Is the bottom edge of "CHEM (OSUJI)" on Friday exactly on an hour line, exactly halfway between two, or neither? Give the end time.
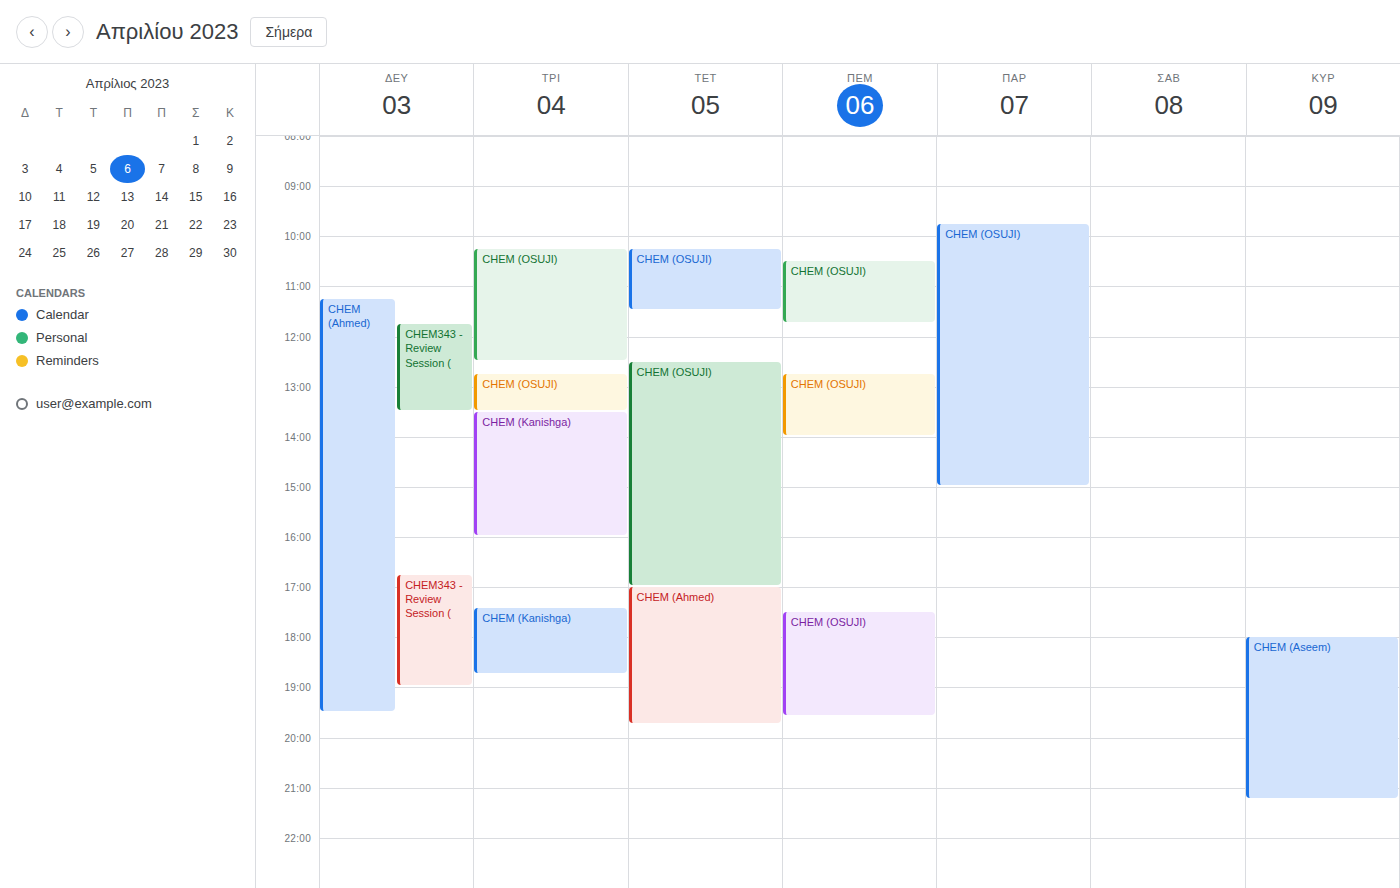
15:00 -- exactly on the 15:00 line.